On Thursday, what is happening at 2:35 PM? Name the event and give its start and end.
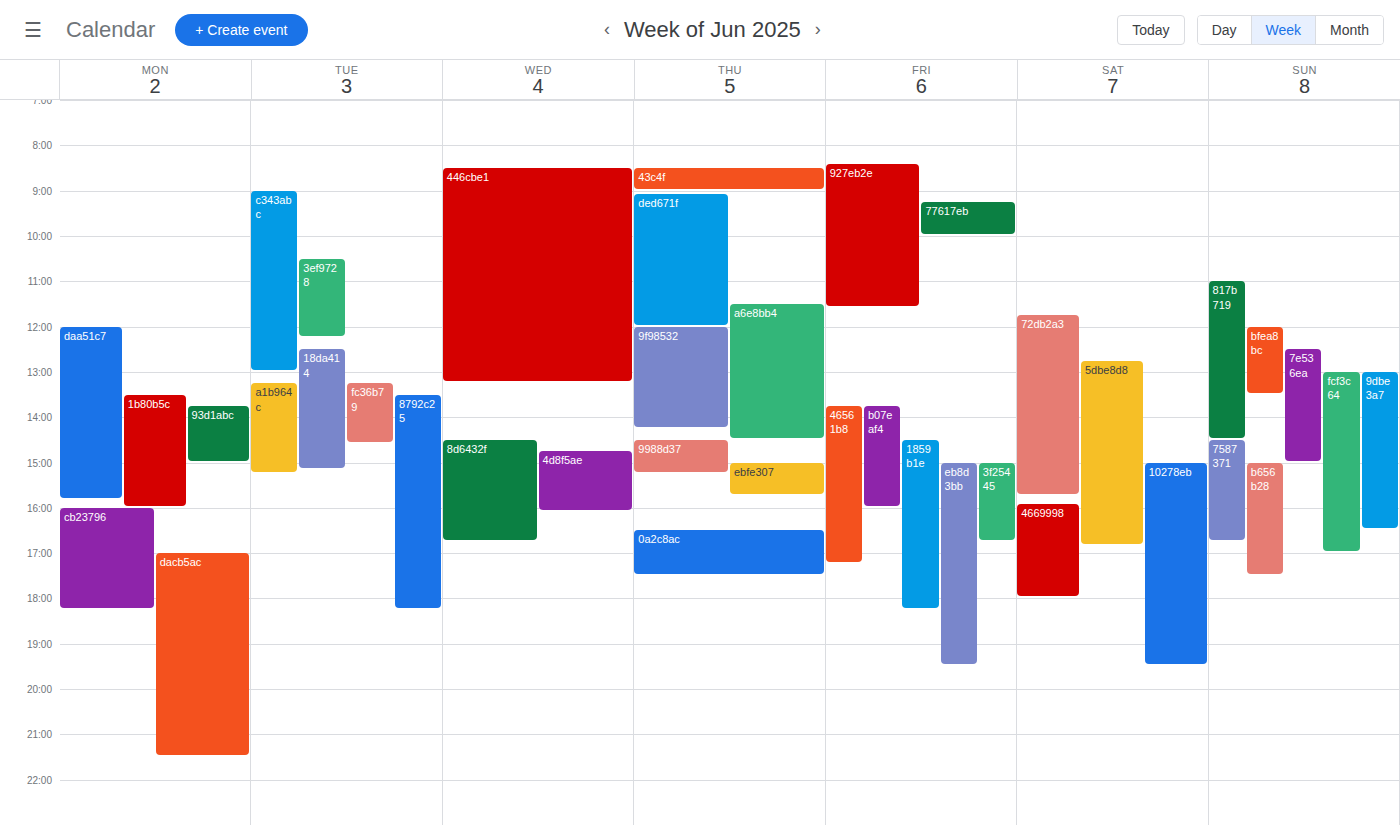
"9988d37", 2:30 PM to 3:15 PM